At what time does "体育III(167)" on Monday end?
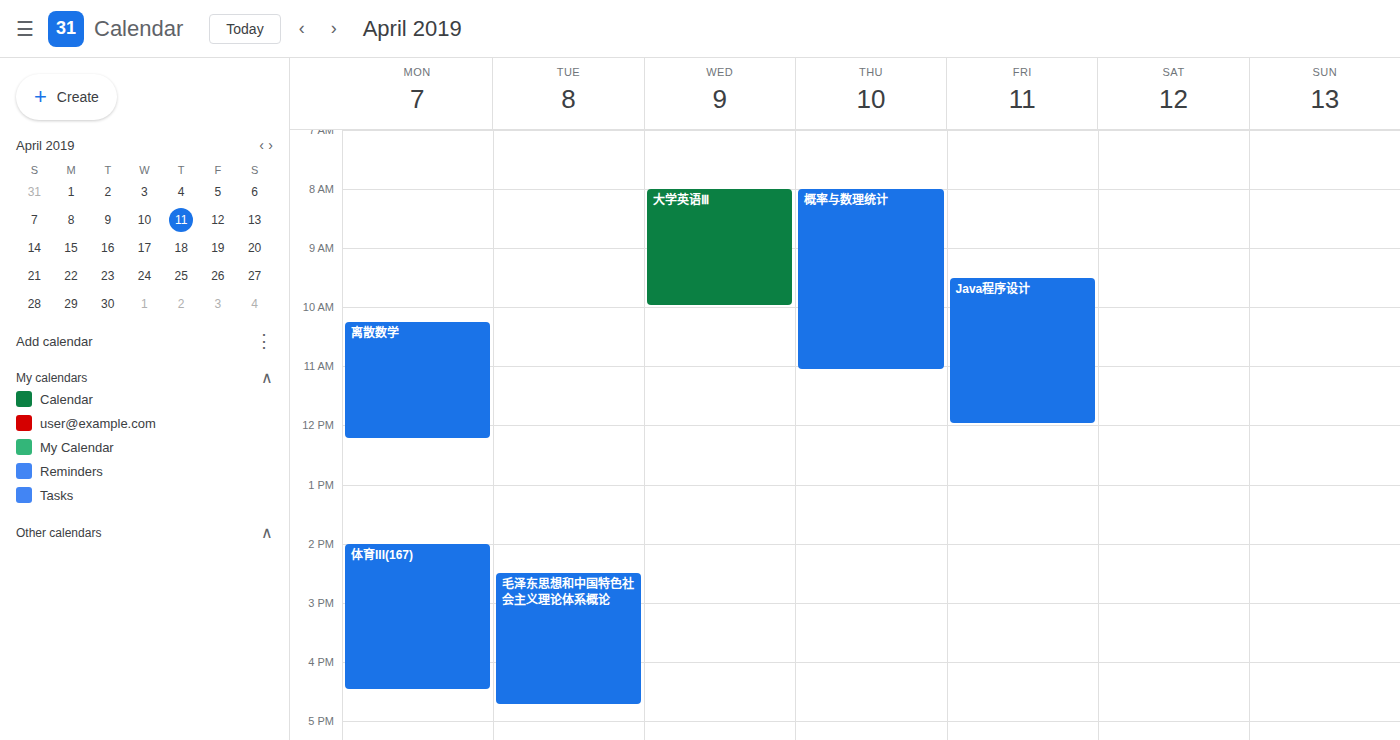
4:30 PM